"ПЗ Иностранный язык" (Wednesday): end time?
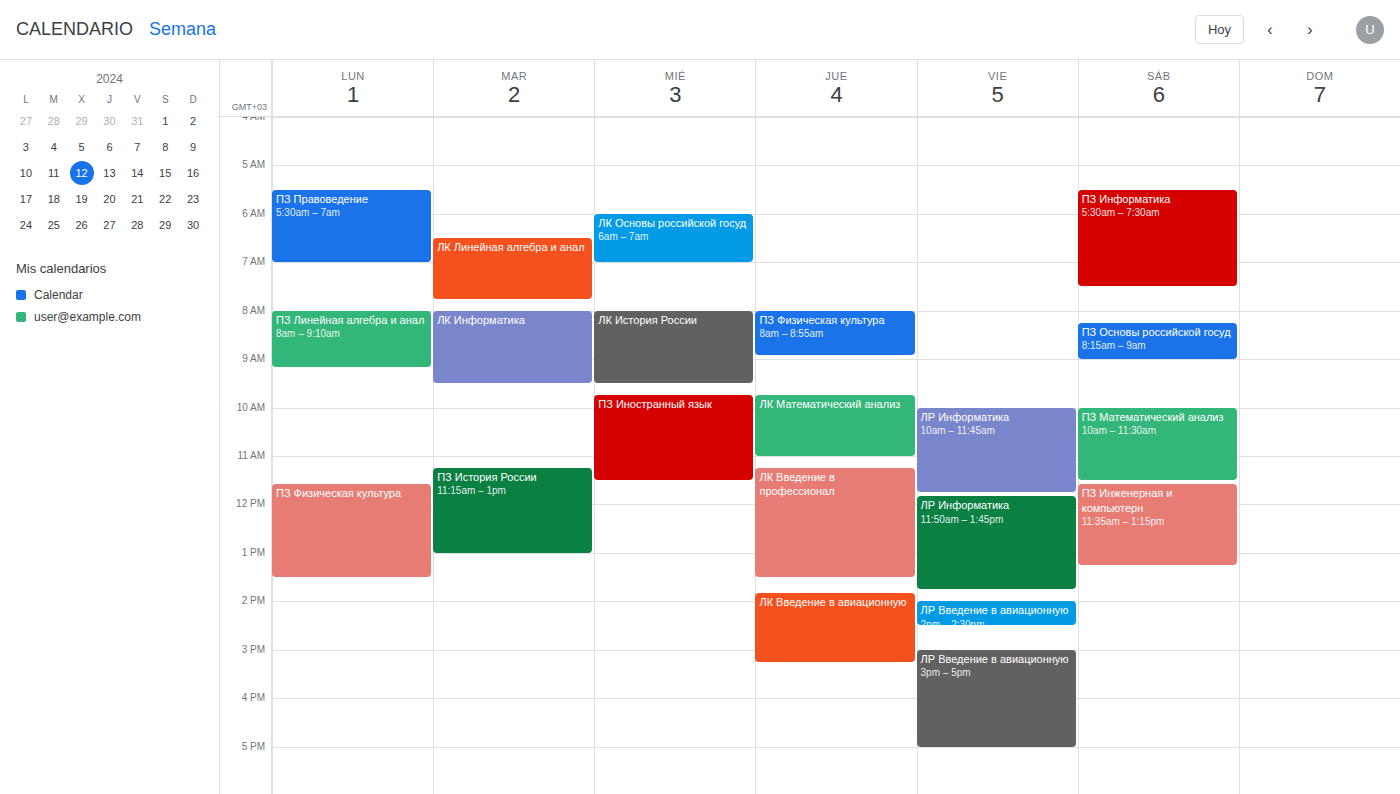
11:30 AM